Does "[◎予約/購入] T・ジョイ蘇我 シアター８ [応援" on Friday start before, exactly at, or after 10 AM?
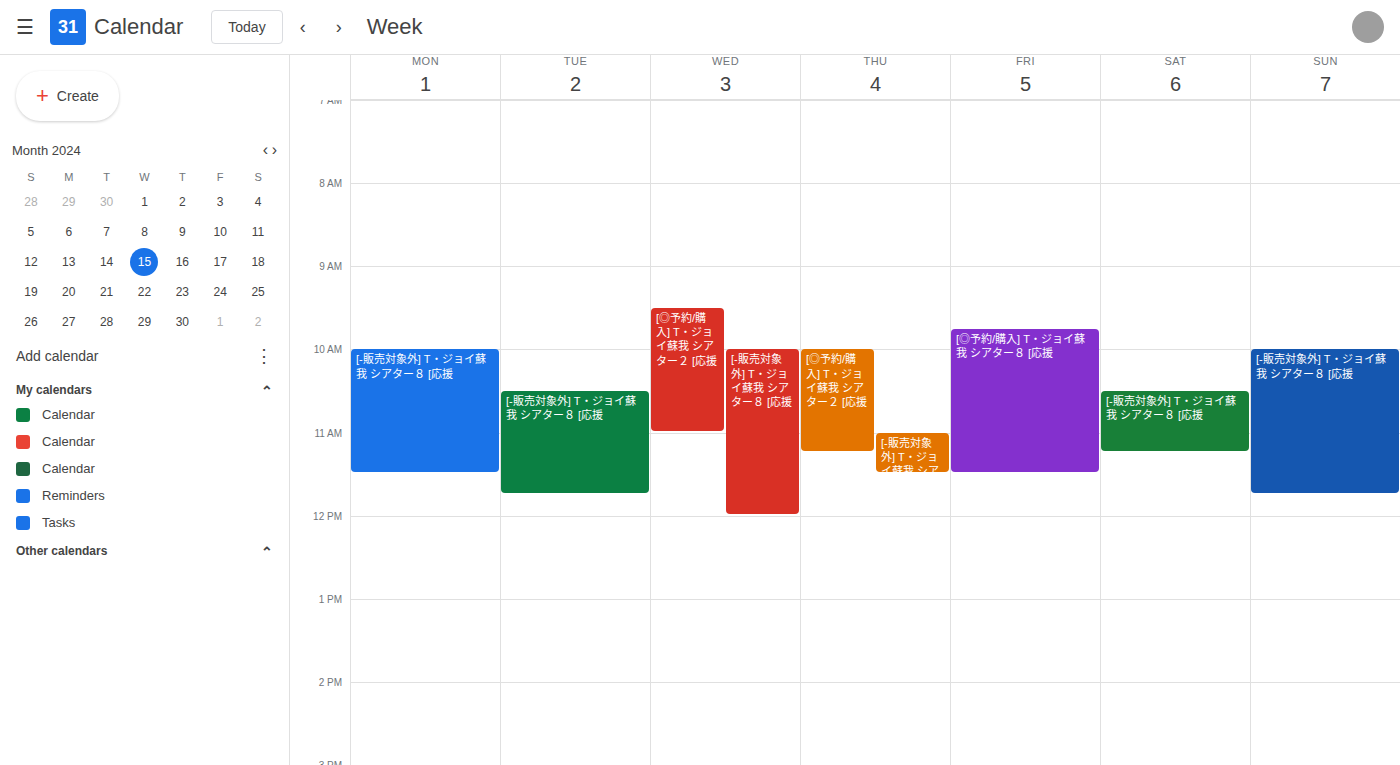
9:45 AM -- before 10 AM, 15 minutes above the 10 AM line.